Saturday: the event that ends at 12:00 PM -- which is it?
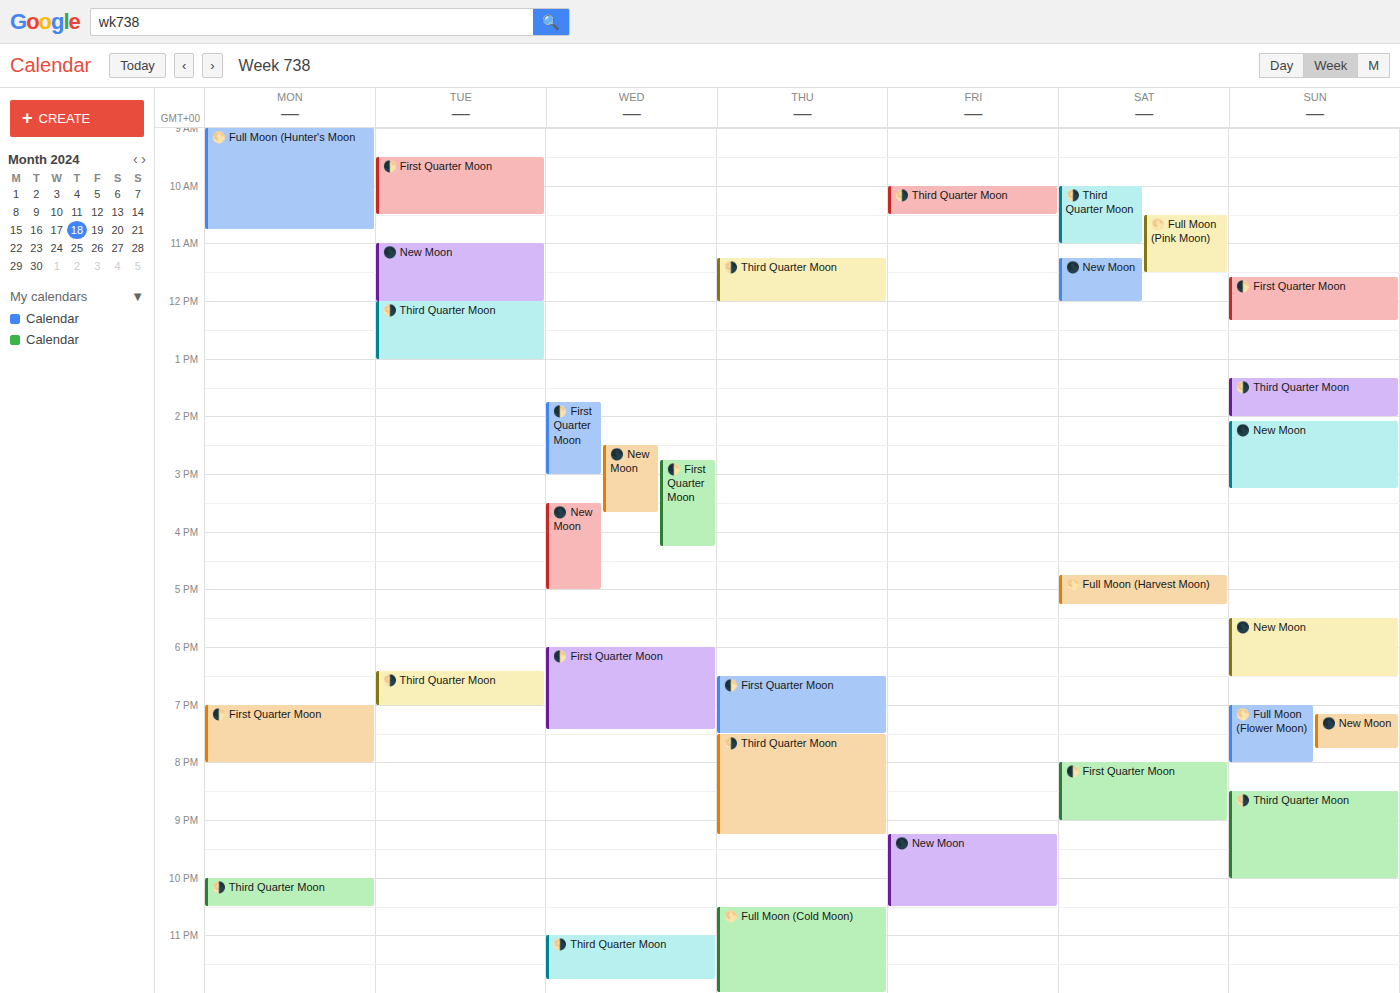
"🌑 New Moon"